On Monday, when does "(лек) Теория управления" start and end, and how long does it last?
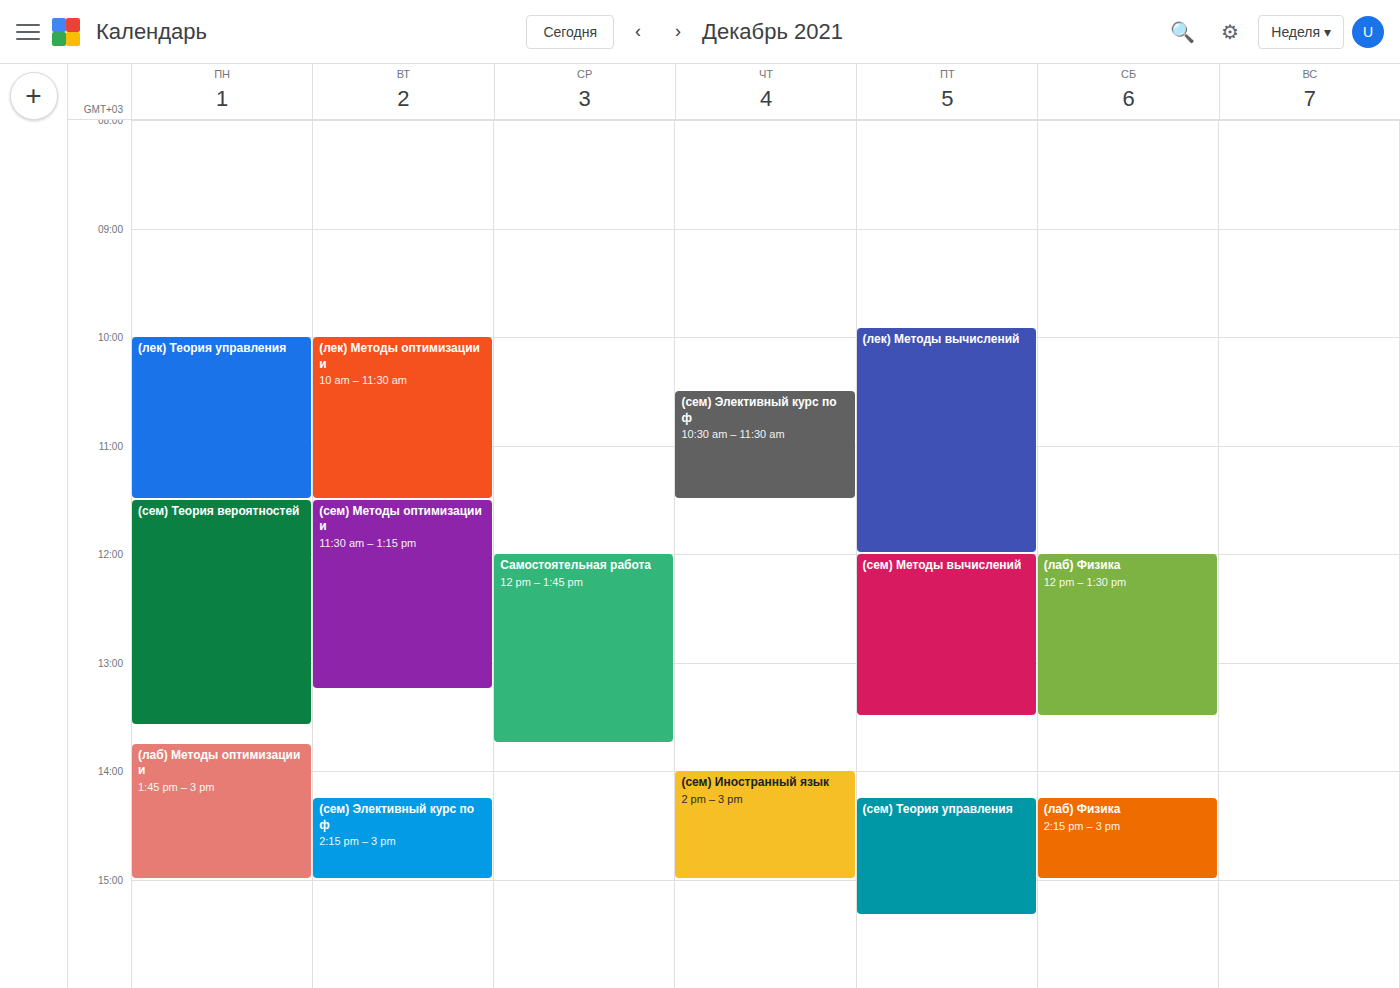
10:00 AM to 11:30 AM, 1 hour 30 minutes